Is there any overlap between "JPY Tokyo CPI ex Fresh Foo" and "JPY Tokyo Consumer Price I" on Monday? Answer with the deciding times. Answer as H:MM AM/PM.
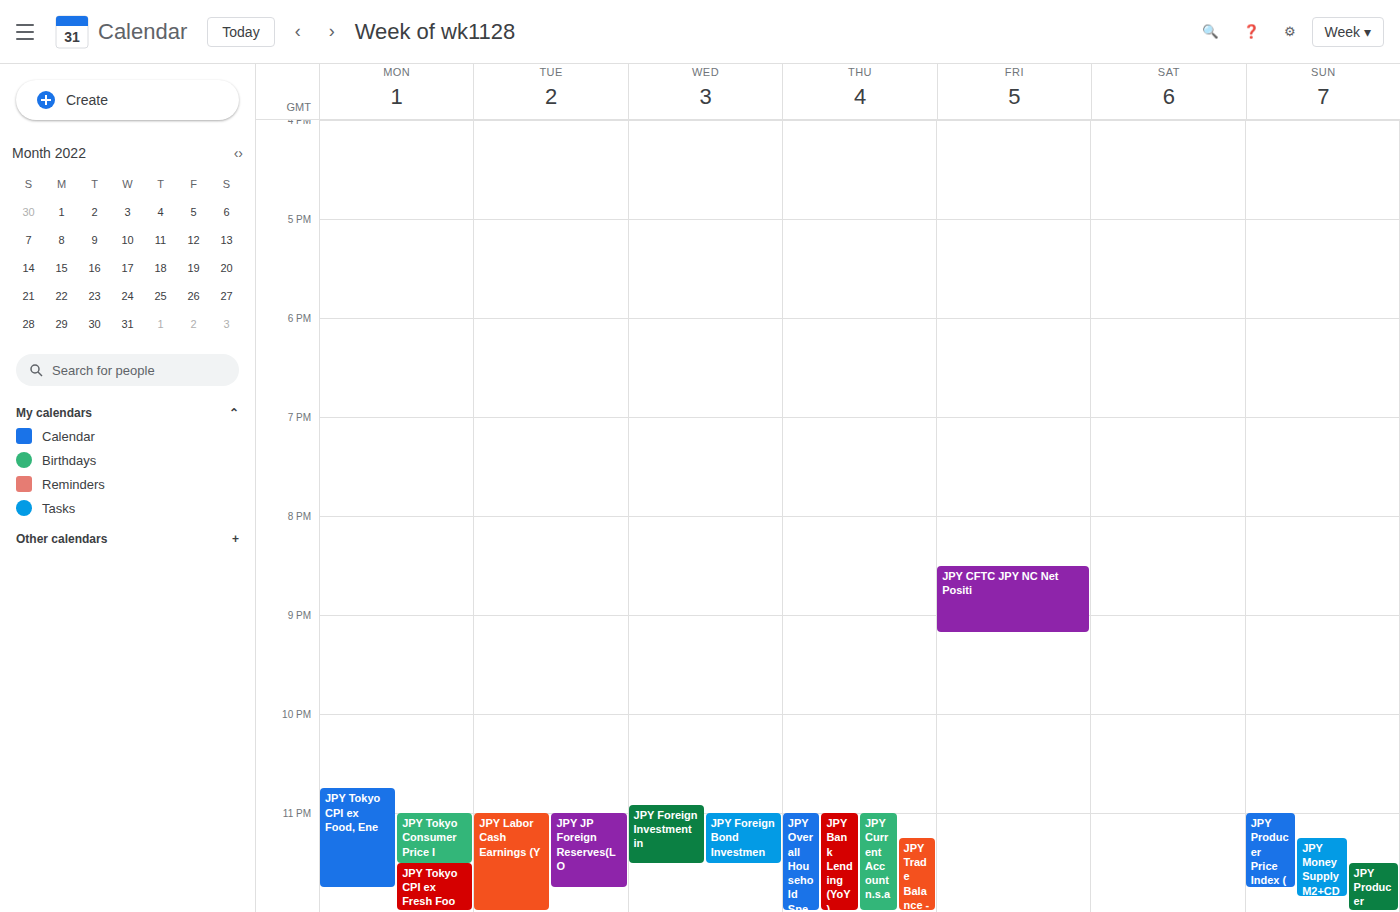
"JPY Tokyo Consumer Price I" ends at 11:30 PM, exactly when "JPY Tokyo CPI ex Fresh Foo" starts -- they touch but do not overlap.